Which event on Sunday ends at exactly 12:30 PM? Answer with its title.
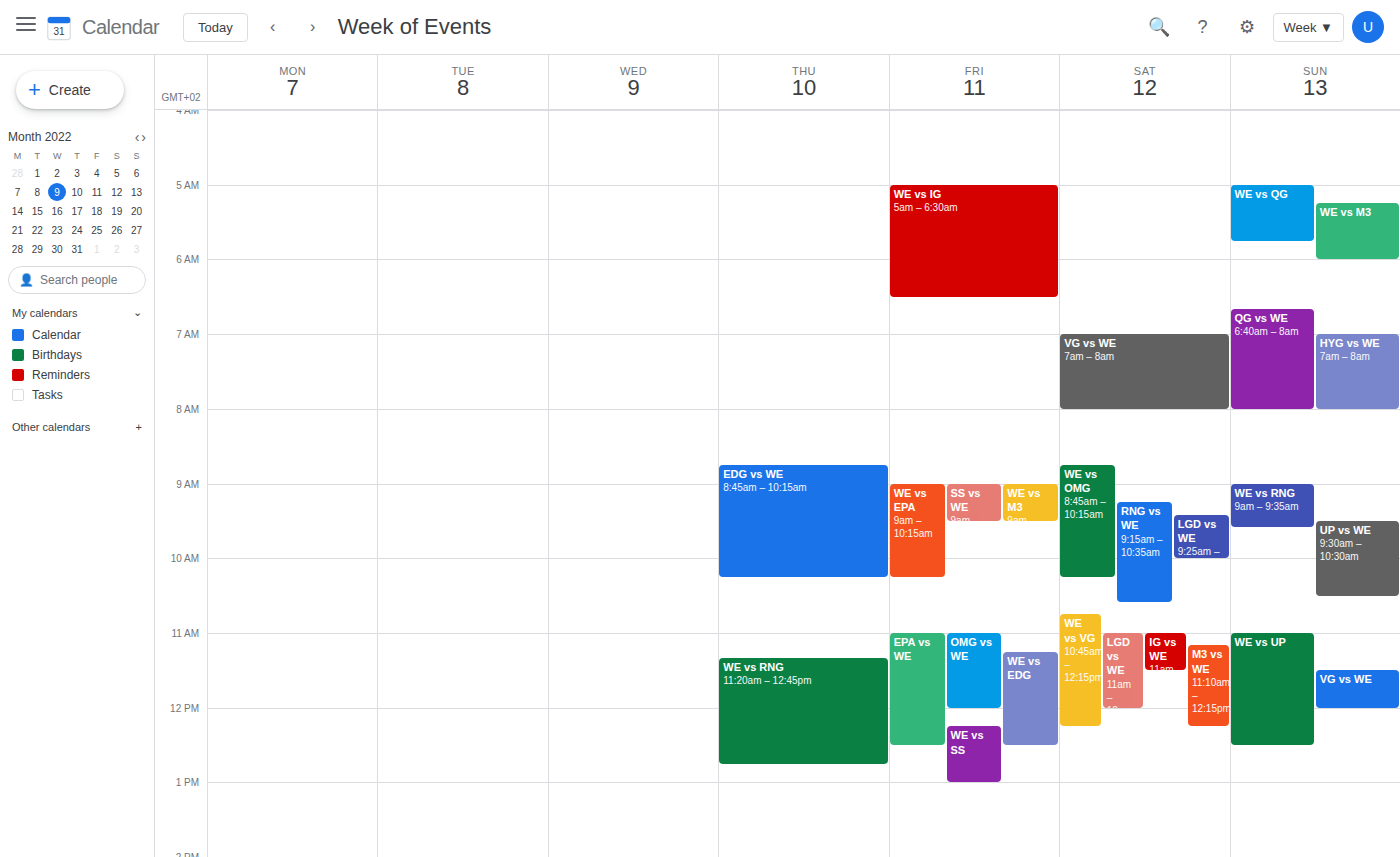
"WE vs UP"